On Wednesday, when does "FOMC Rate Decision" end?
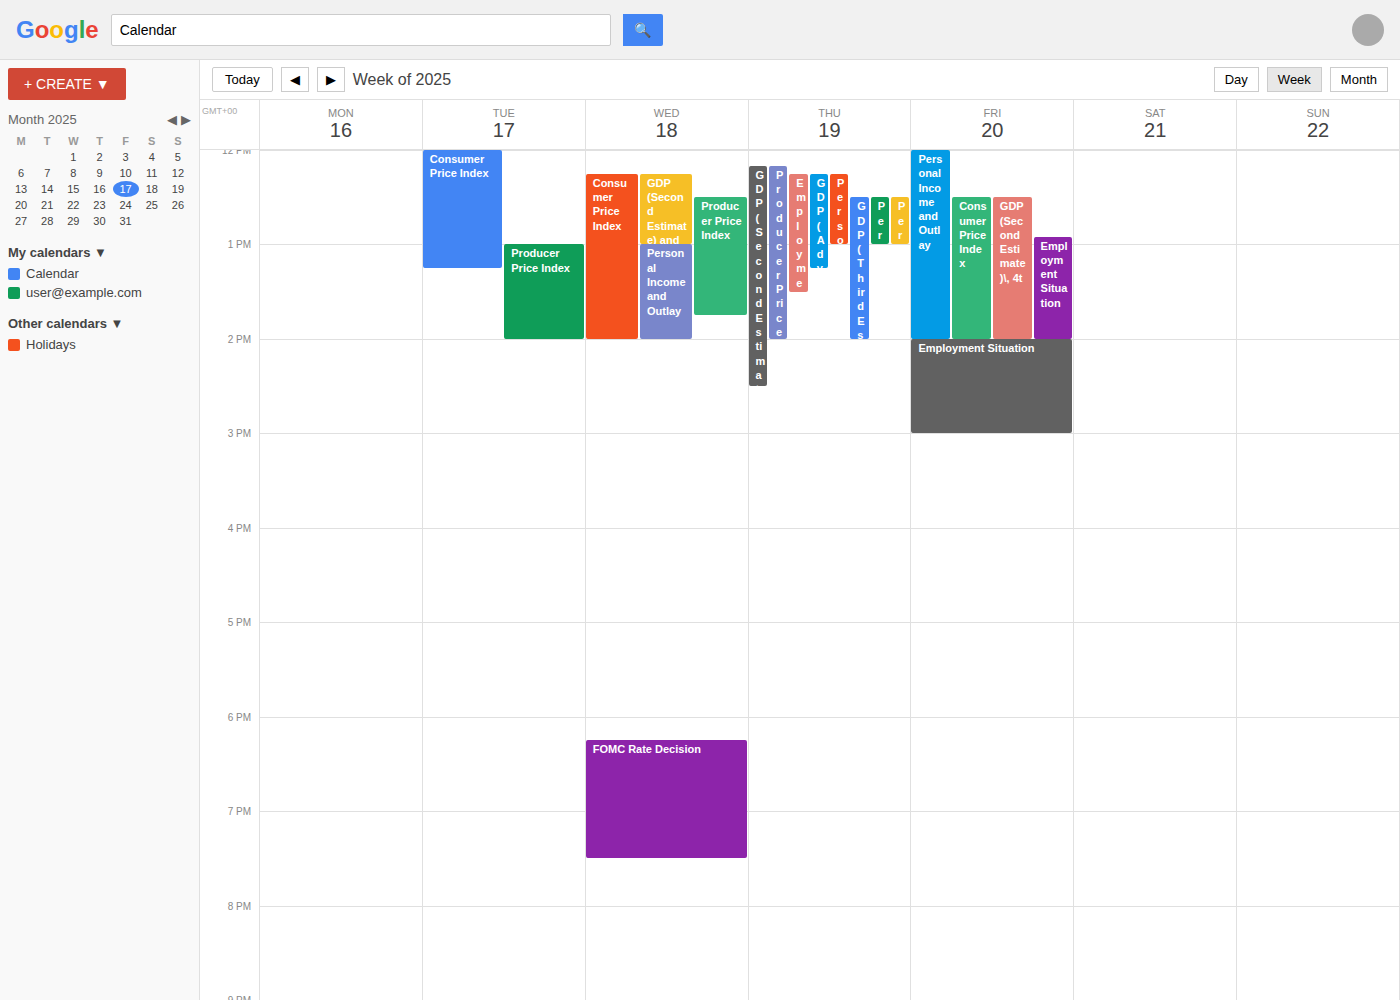
7:30 PM